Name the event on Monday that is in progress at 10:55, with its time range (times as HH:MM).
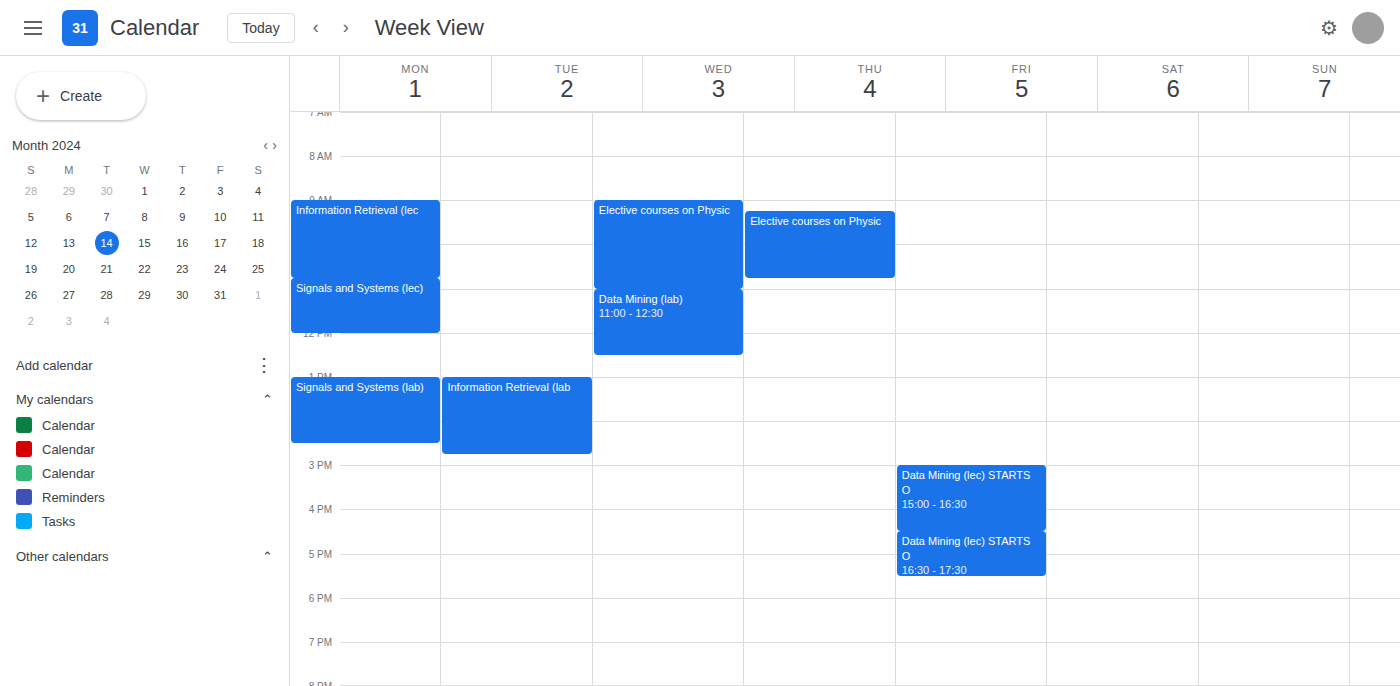
"Signals and Systems (lec)", 10:45 to 12:00